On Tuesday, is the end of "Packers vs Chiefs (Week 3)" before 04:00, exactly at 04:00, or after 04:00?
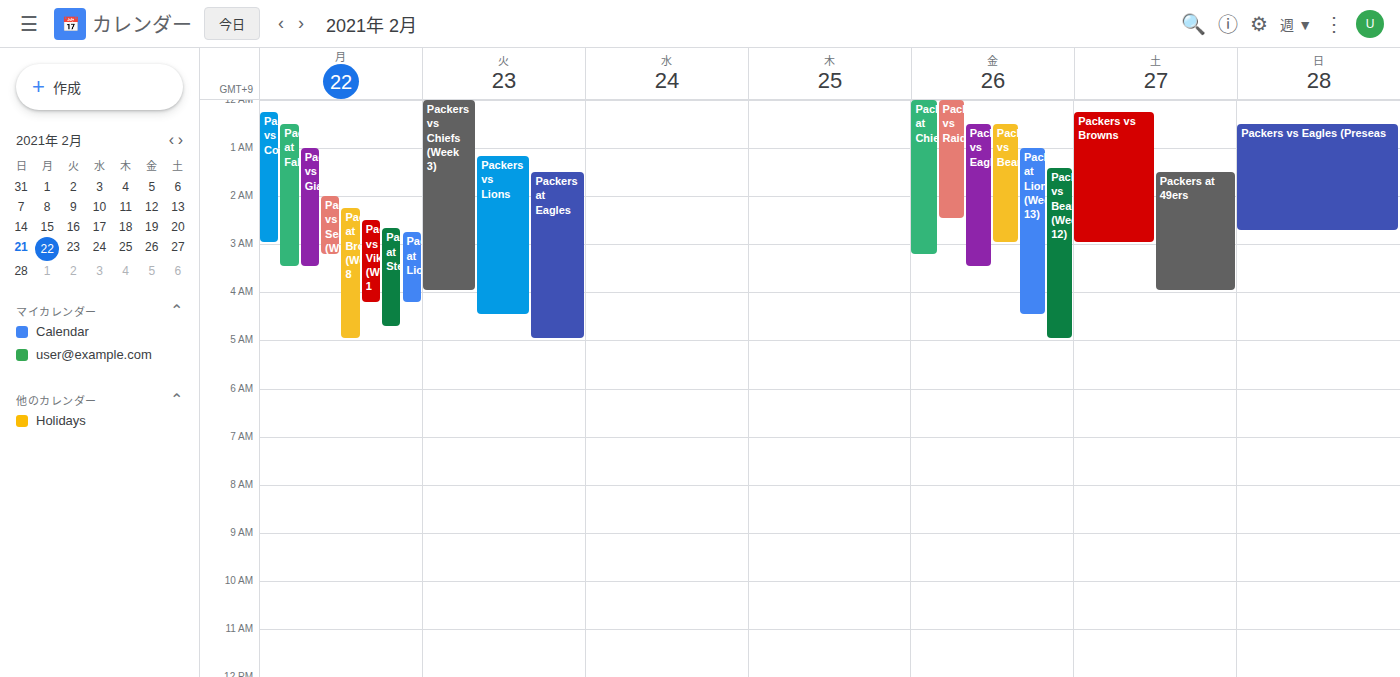
04:00 -- exactly at 04:00, on the 04:00 line.